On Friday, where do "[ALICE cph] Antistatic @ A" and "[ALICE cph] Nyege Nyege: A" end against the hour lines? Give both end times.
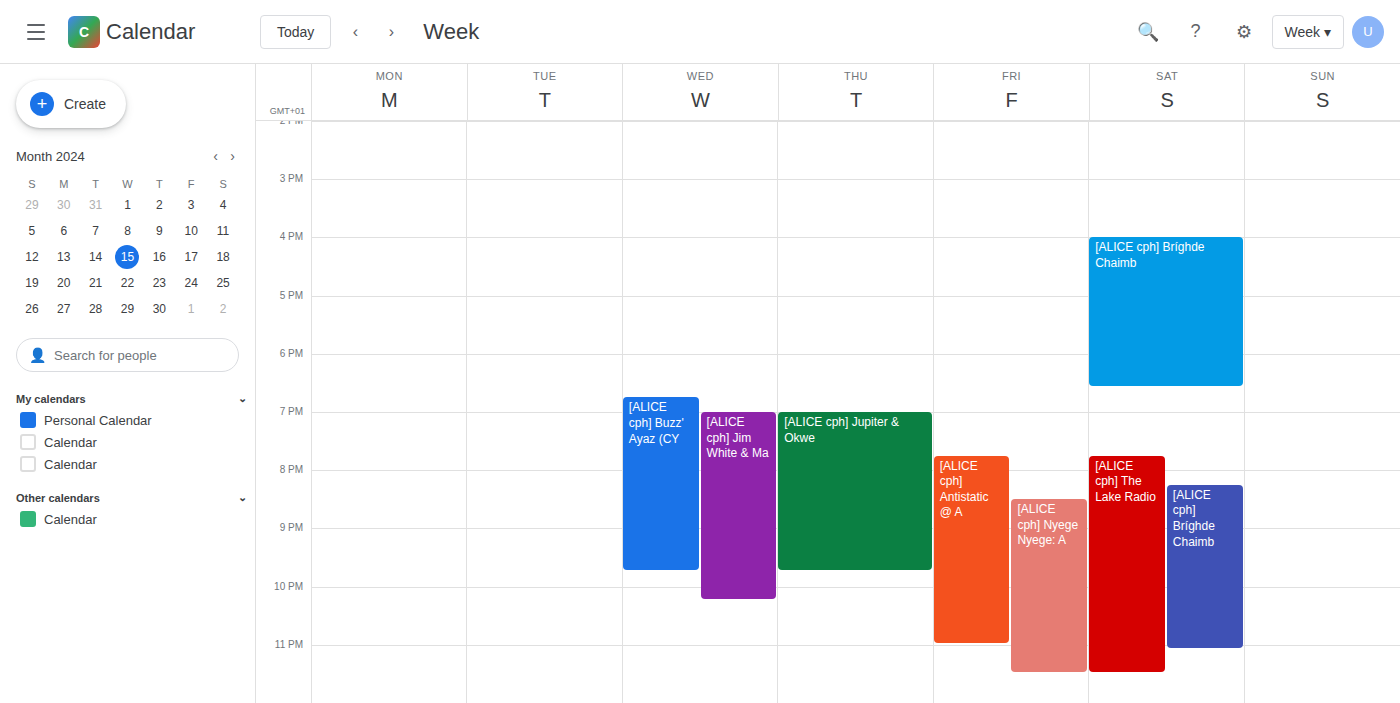
"[ALICE cph] Antistatic @ A": 23:00, exactly on the 23:00 line. "[ALICE cph] Nyege Nyege: A": 23:30, halfway between the 23:00 and 24:00 lines.